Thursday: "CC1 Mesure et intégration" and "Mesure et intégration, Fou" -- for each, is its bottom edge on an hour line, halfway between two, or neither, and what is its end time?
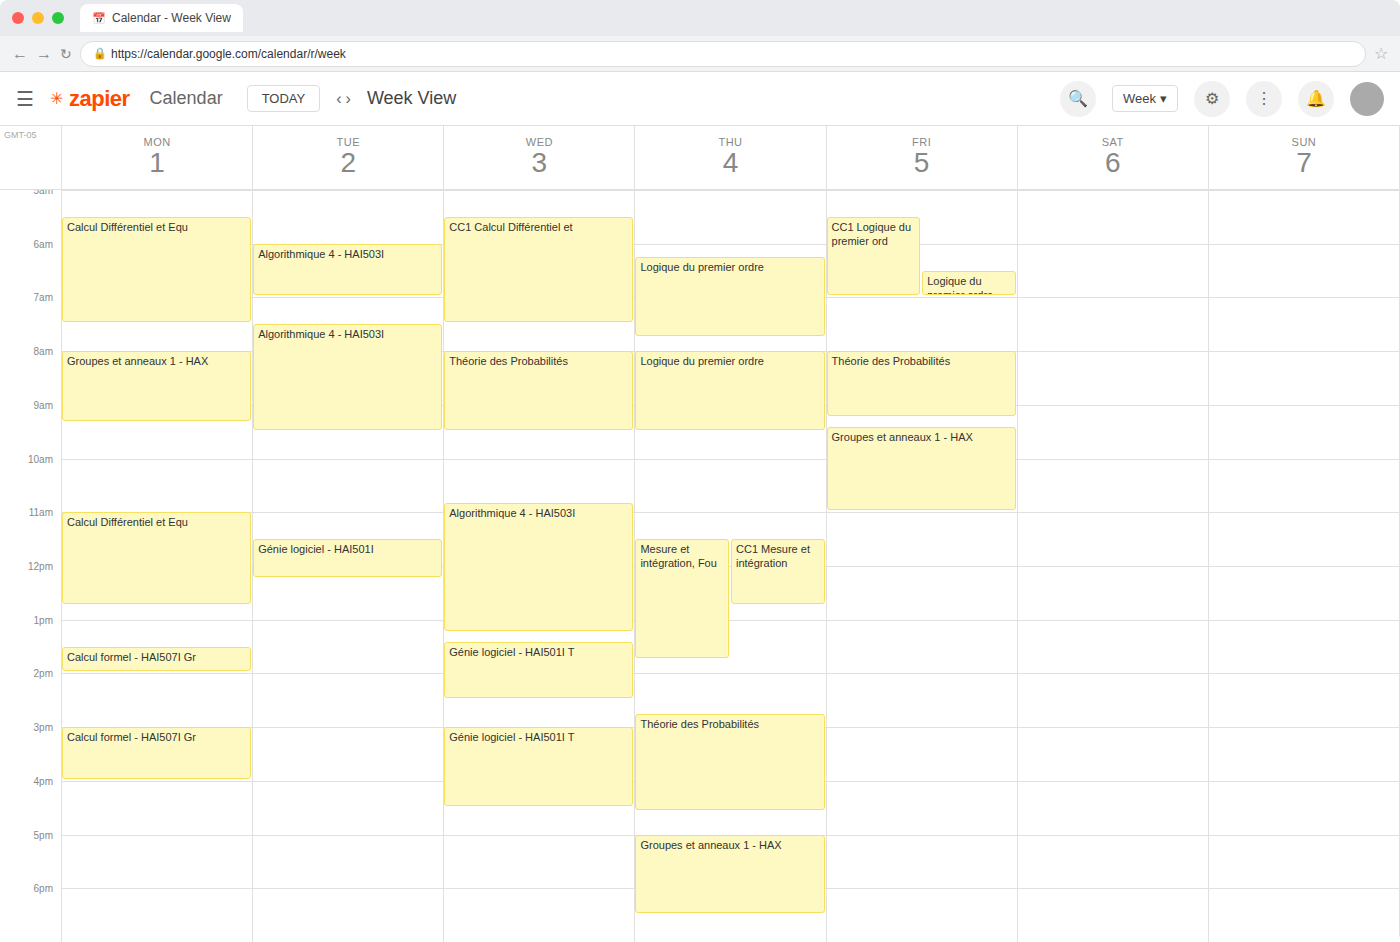
"CC1 Mesure et intégration": 12:45 PM, neither: three quarters of the way from the 12 PM line to the 1 PM line. "Mesure et intégration, Fou": 1:45 PM, neither: three quarters of the way from the 1 PM line to the 2 PM line.